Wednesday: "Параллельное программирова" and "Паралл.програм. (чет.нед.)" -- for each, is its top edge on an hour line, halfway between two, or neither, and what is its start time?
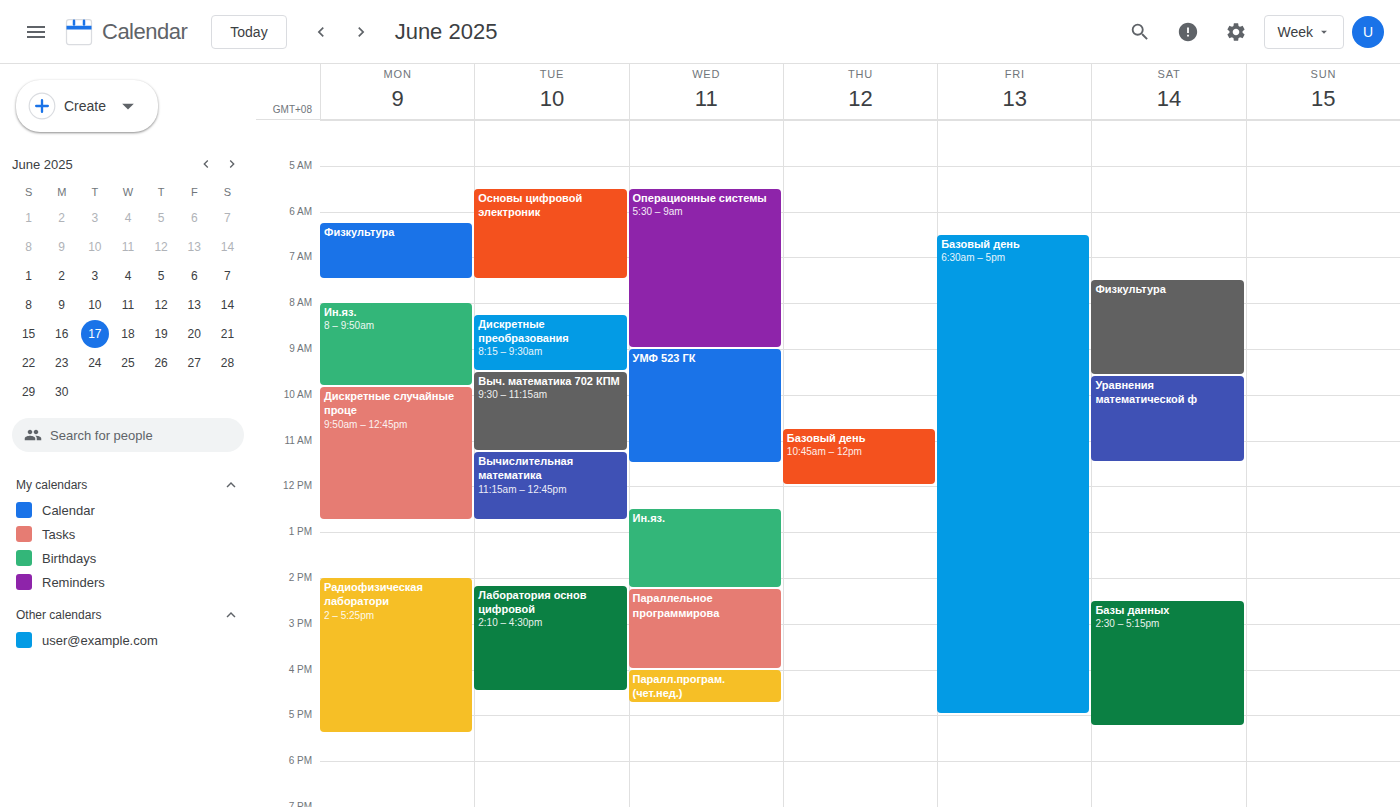
"Параллельное программирова": 2:15 PM, neither: a quarter of the way from the 2 PM line to the 3 PM line. "Паралл.програм. (чет.нед.)": 4:00 PM, exactly on the 4 PM line.